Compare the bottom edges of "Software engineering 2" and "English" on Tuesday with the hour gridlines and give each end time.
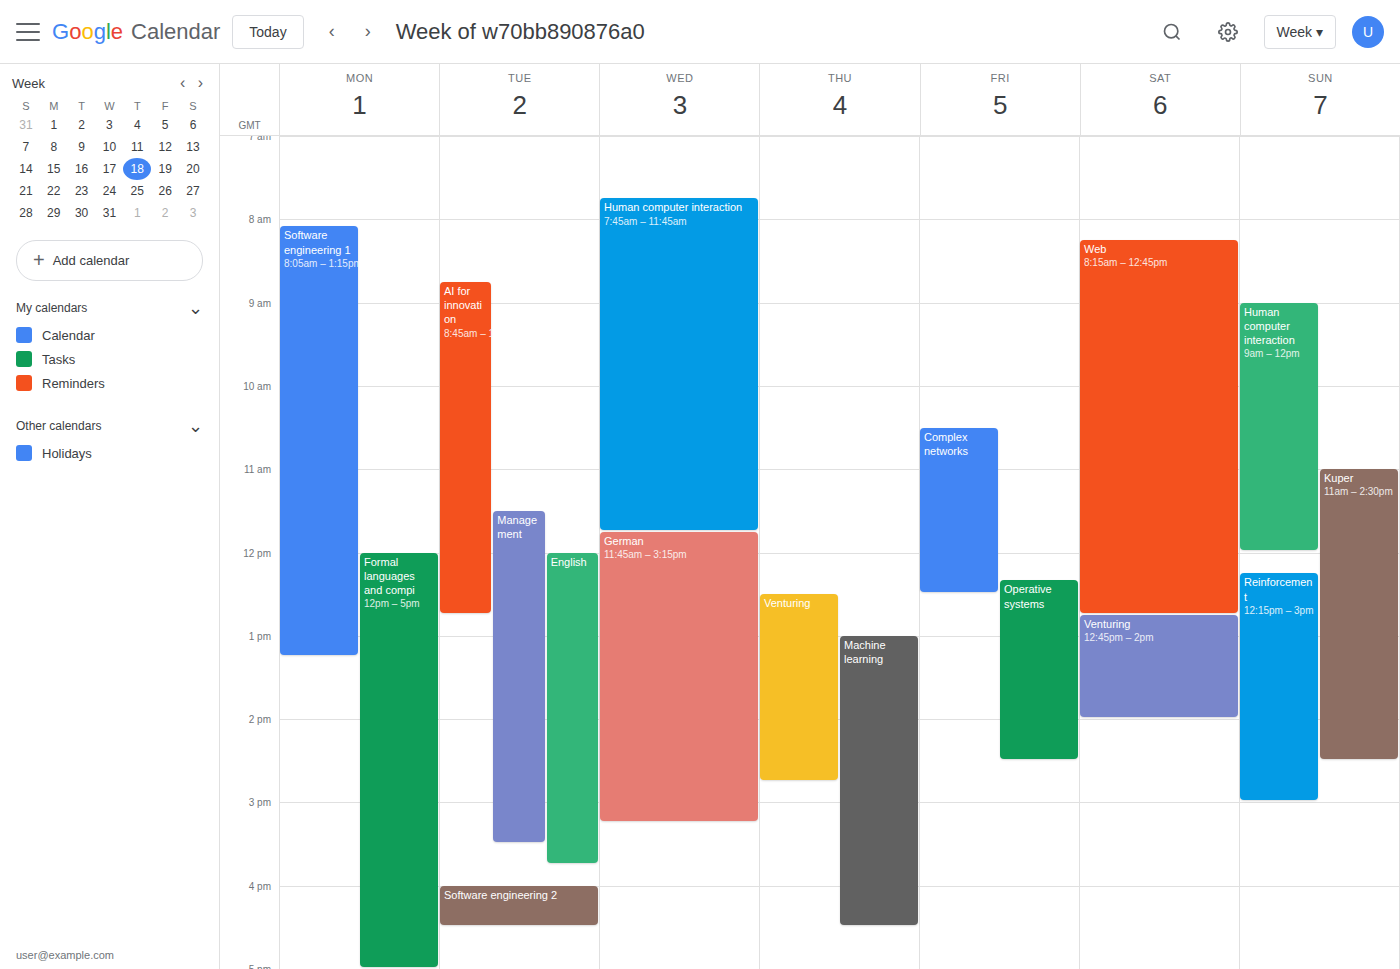
"Software engineering 2": 16:30, halfway between the 16:00 and 17:00 lines. "English": 15:45, neither: three quarters of the way from the 15:00 line to the 16:00 line.